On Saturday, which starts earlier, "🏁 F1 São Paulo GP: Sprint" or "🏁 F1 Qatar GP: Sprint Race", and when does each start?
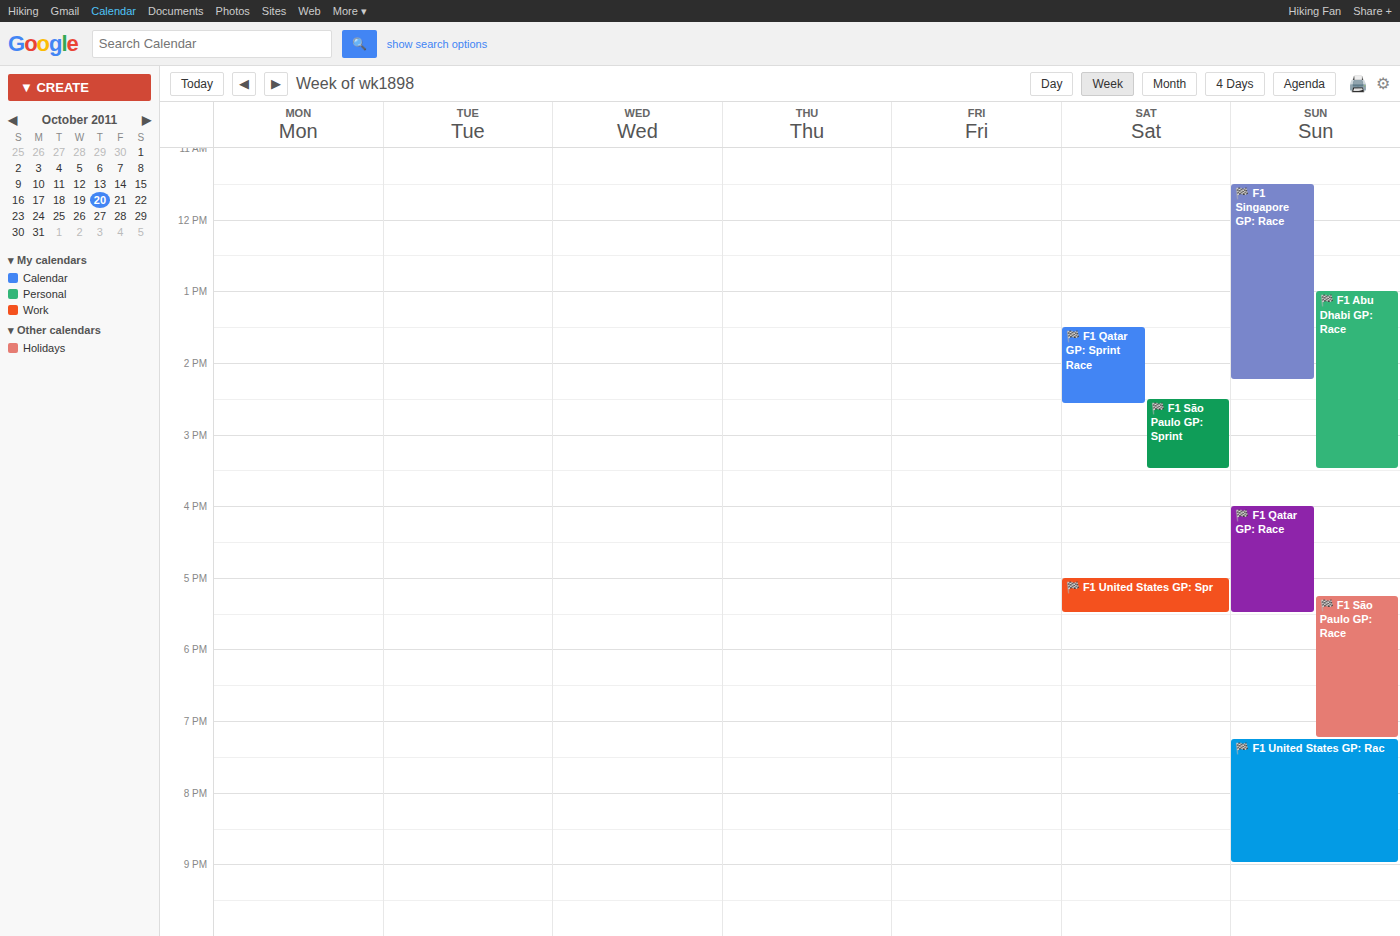
"🏁 F1 Qatar GP: Sprint Race" 1:30 PM; "🏁 F1 São Paulo GP: Sprint" 2:30 PM.